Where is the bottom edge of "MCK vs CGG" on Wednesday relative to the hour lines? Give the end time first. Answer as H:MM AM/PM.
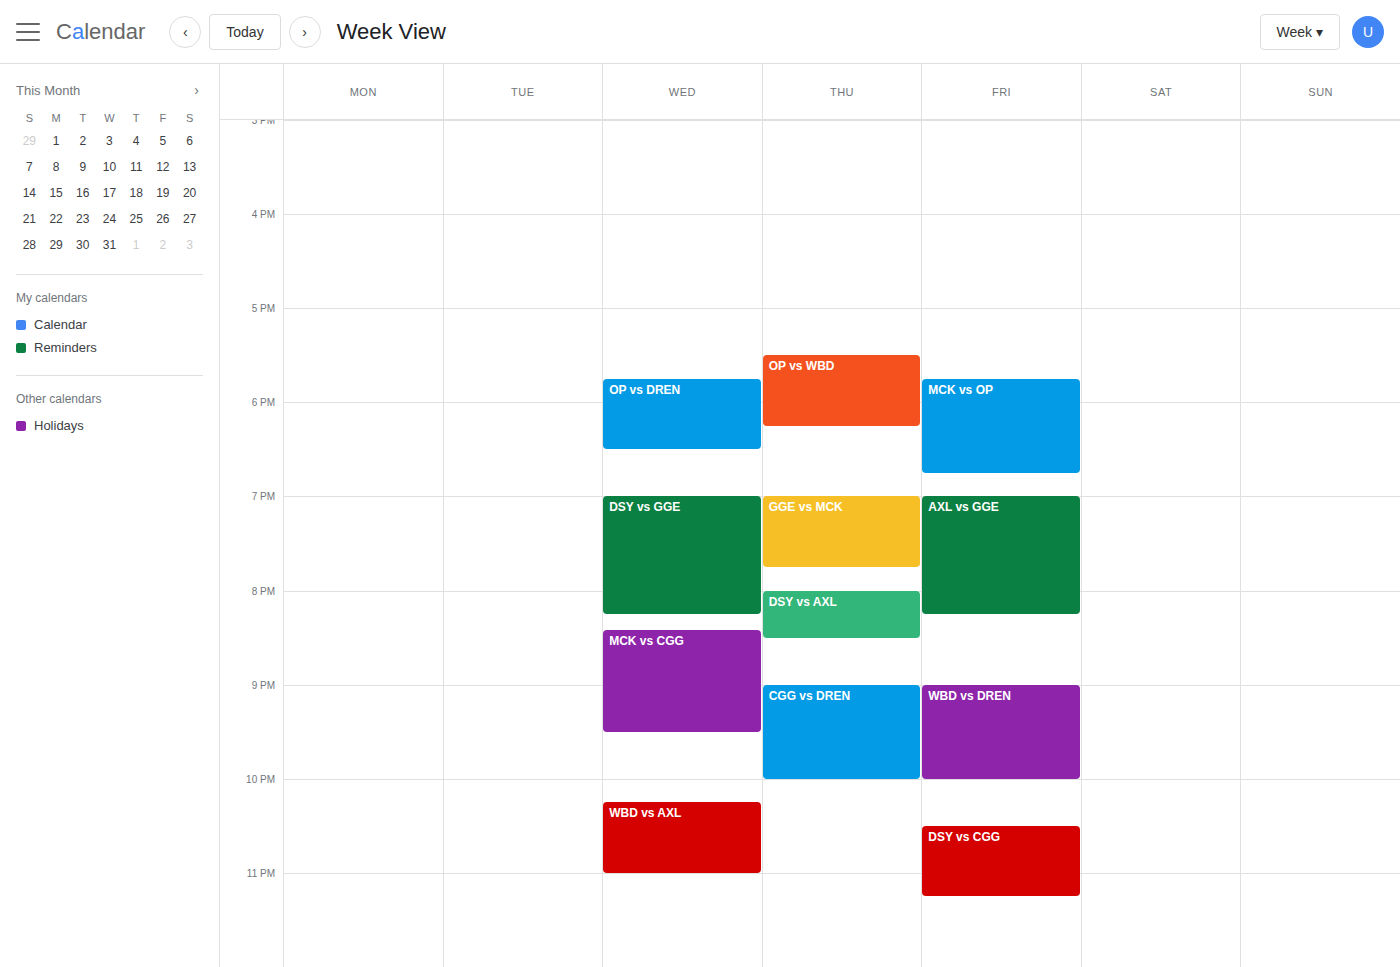
9:30 PM -- halfway between the 9 PM and 10 PM lines.